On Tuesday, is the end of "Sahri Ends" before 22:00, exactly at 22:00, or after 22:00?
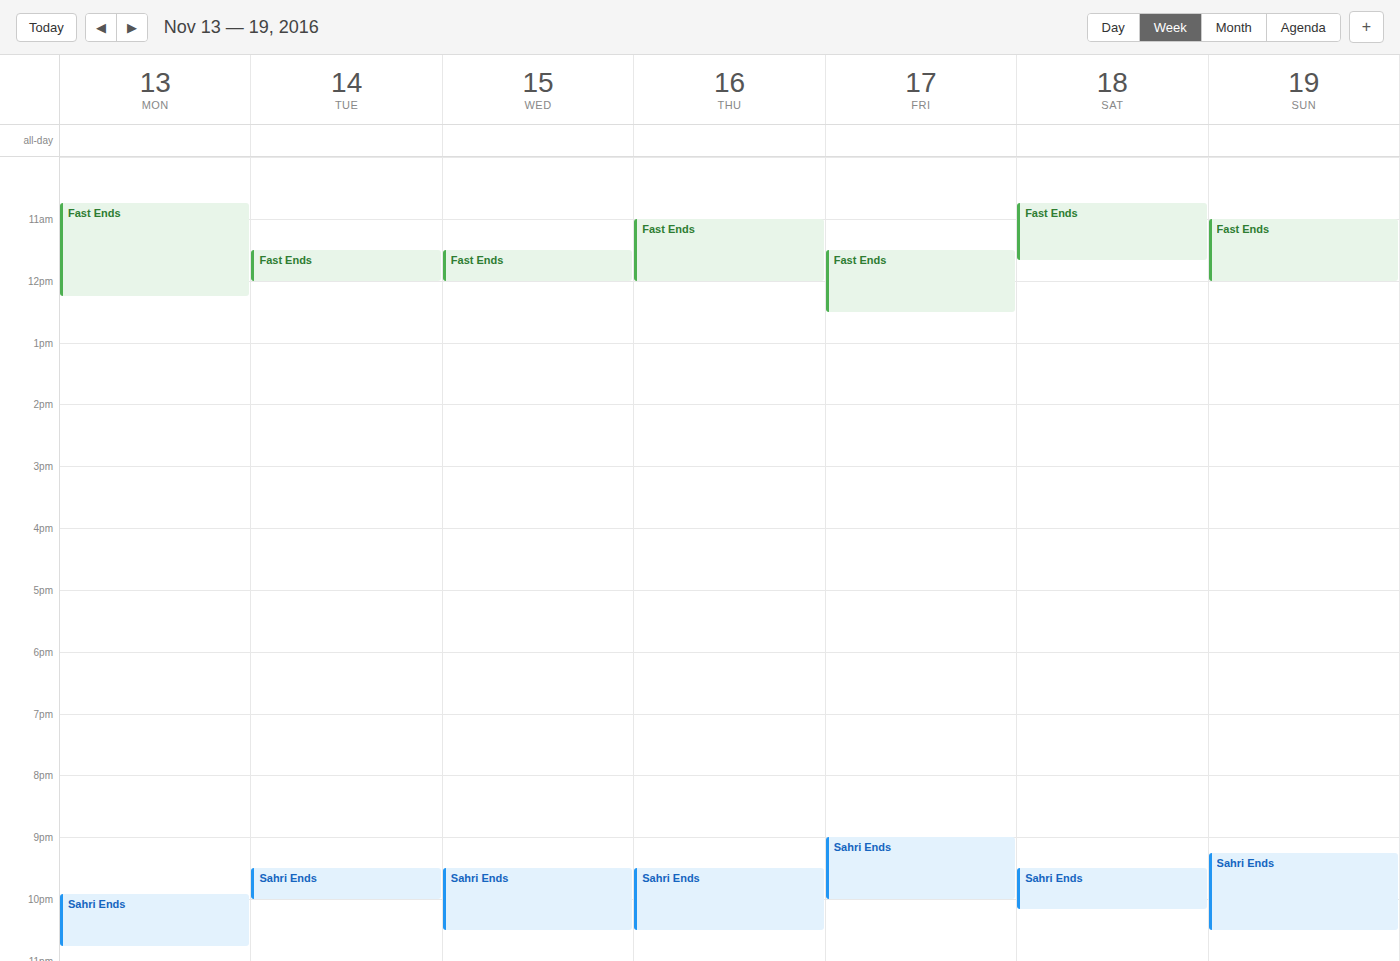
22:00 -- exactly at 22:00, on the 22:00 line.